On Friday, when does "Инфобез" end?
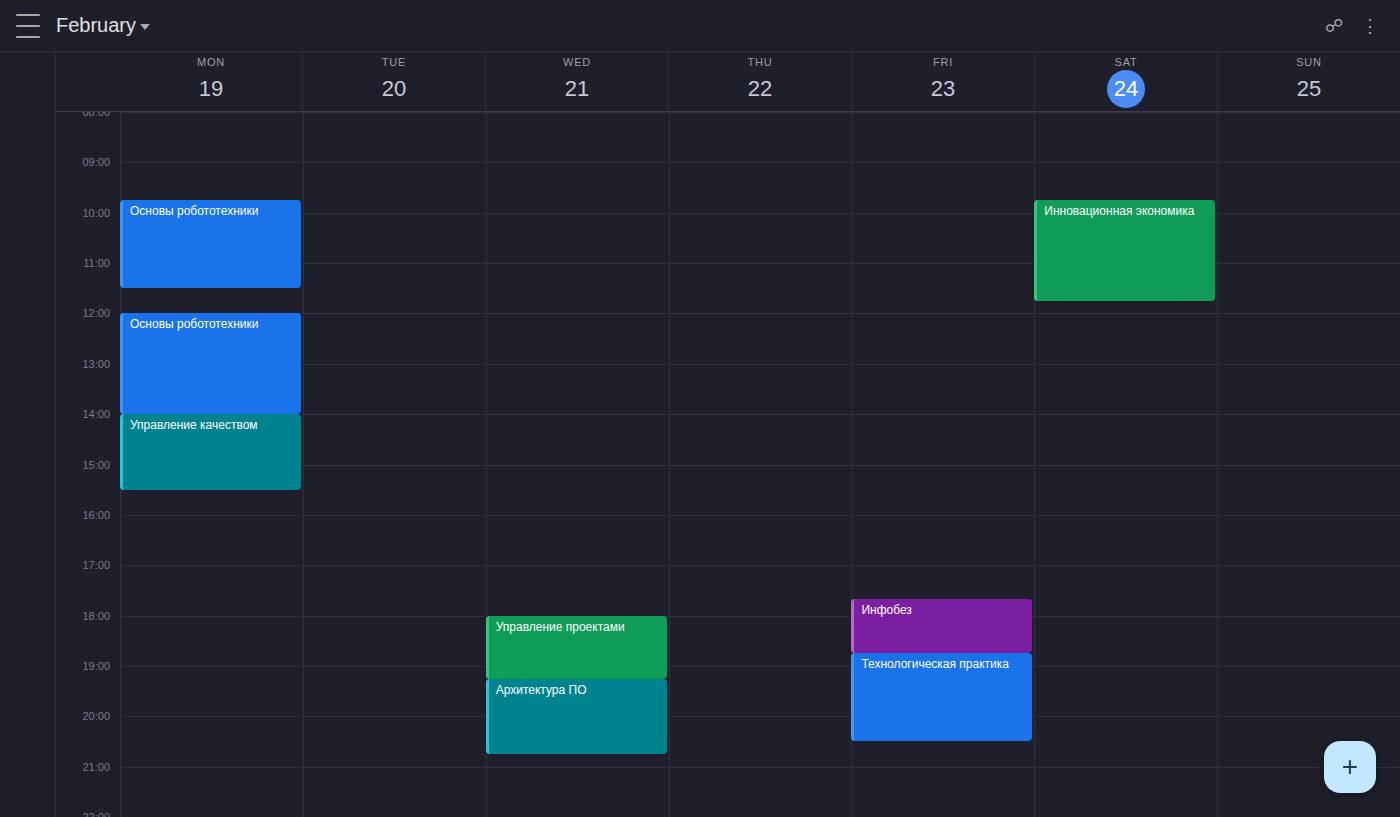
18:45